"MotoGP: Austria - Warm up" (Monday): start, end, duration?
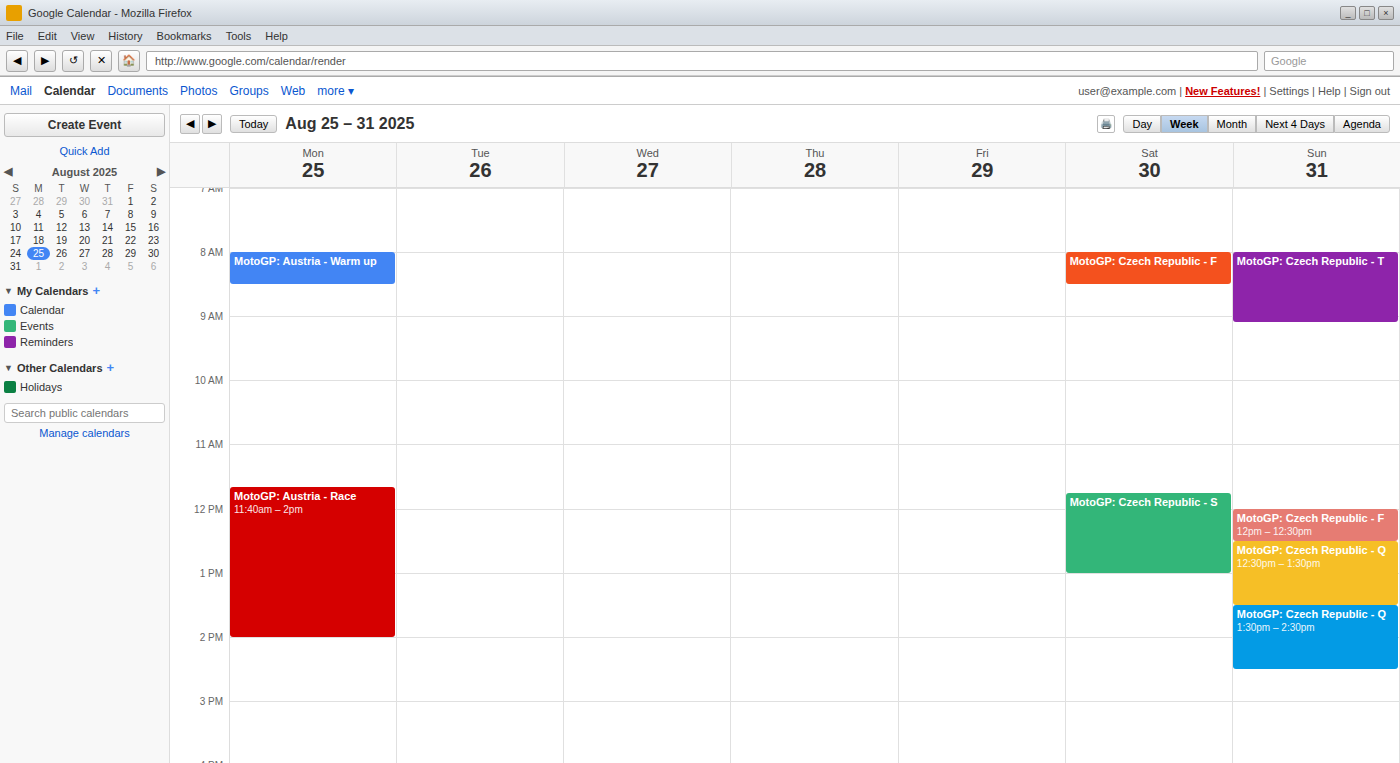
8:00 AM to 8:30 AM, 30 minutes